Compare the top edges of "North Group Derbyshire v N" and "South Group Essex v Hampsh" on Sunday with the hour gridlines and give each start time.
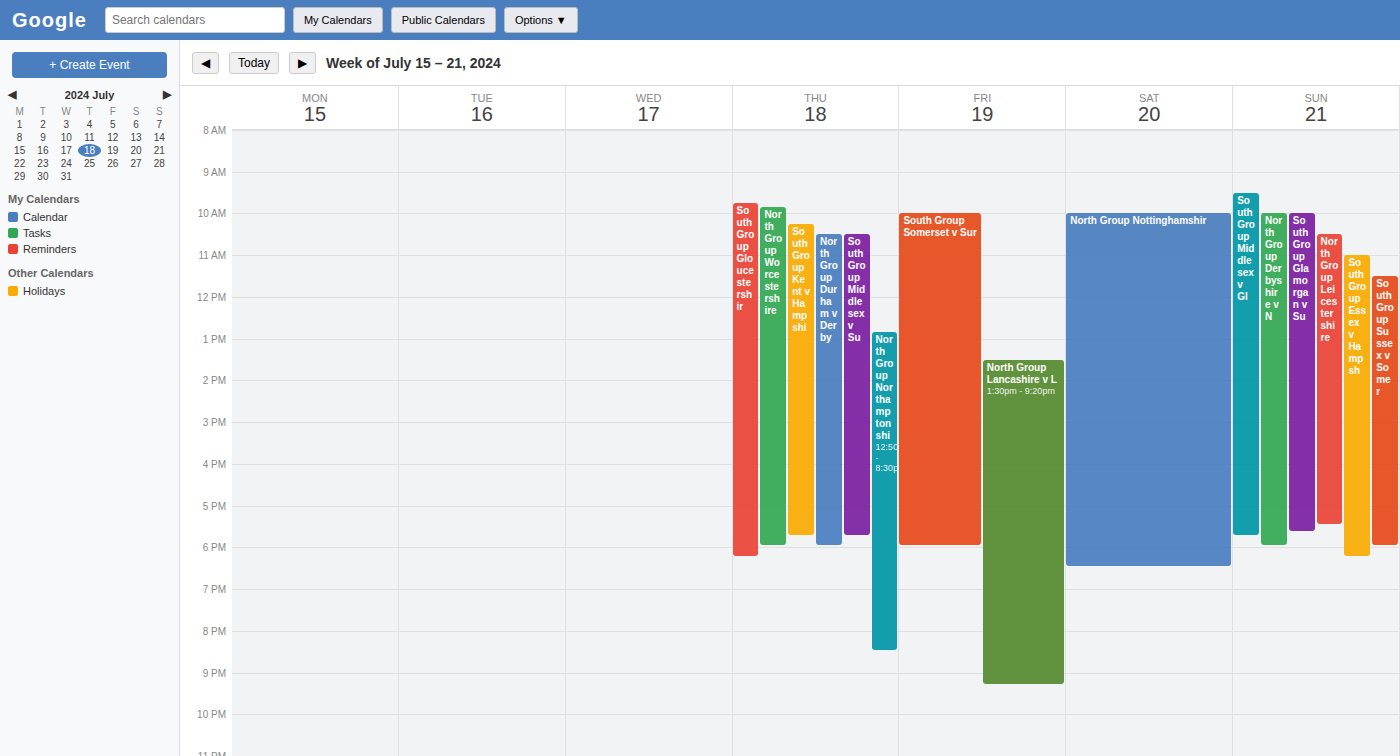
"North Group Derbyshire v N": 10:00 AM, exactly on the 10 AM line. "South Group Essex v Hampsh": 11:00 AM, exactly on the 11 AM line.